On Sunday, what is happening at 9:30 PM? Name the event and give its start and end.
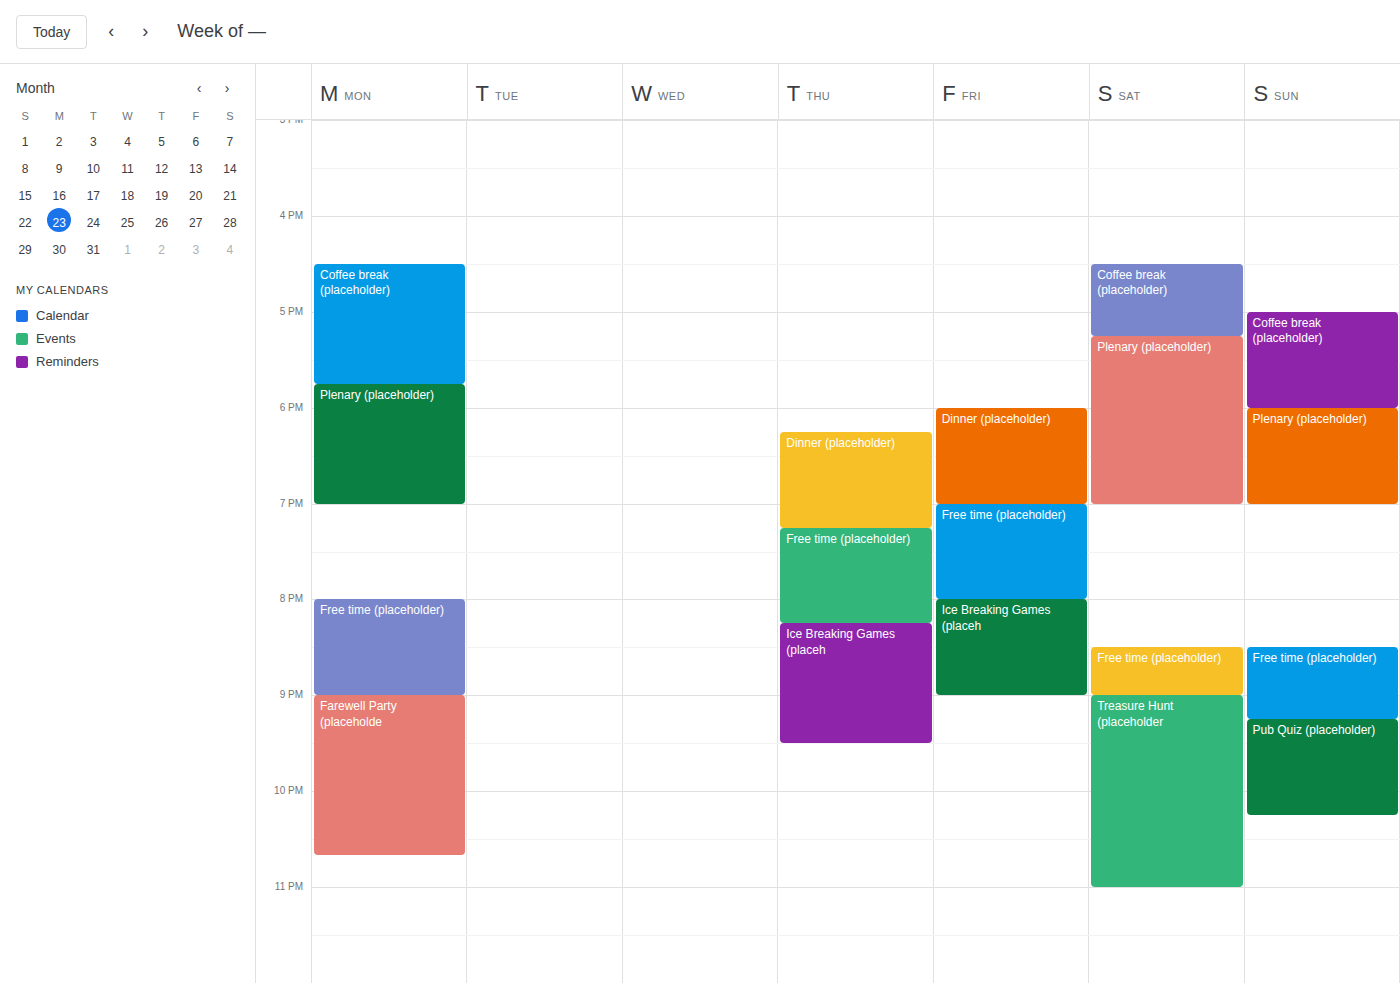
"Pub Quiz (placeholder)", 9:15 PM to 10:15 PM